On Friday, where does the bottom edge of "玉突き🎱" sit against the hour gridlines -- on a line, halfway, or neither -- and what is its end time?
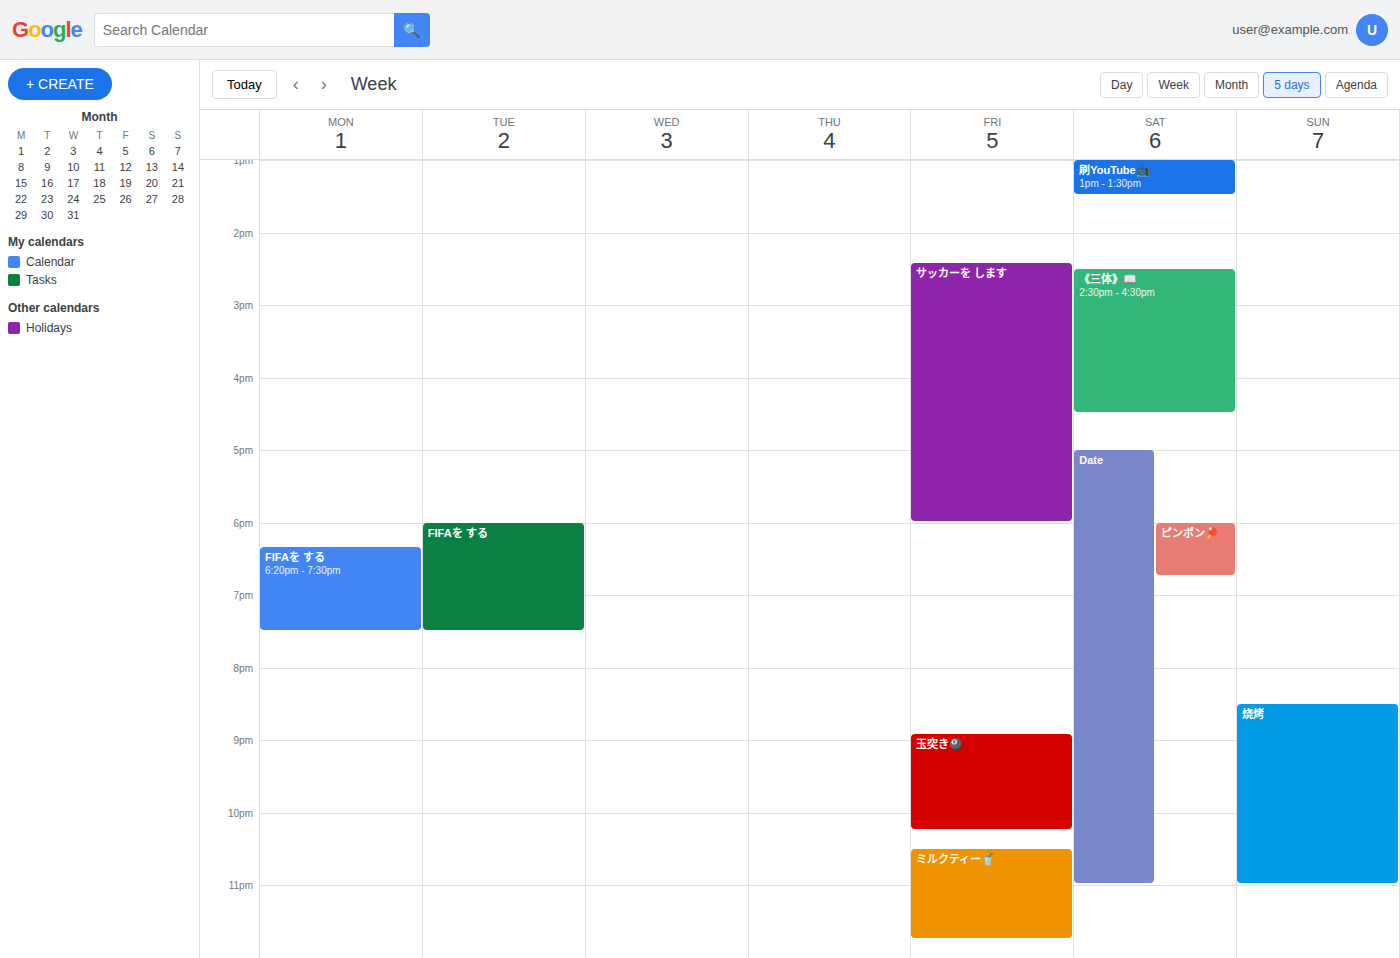
10:15 PM -- neither: a quarter of the way from the 10 PM line to the 11 PM line.